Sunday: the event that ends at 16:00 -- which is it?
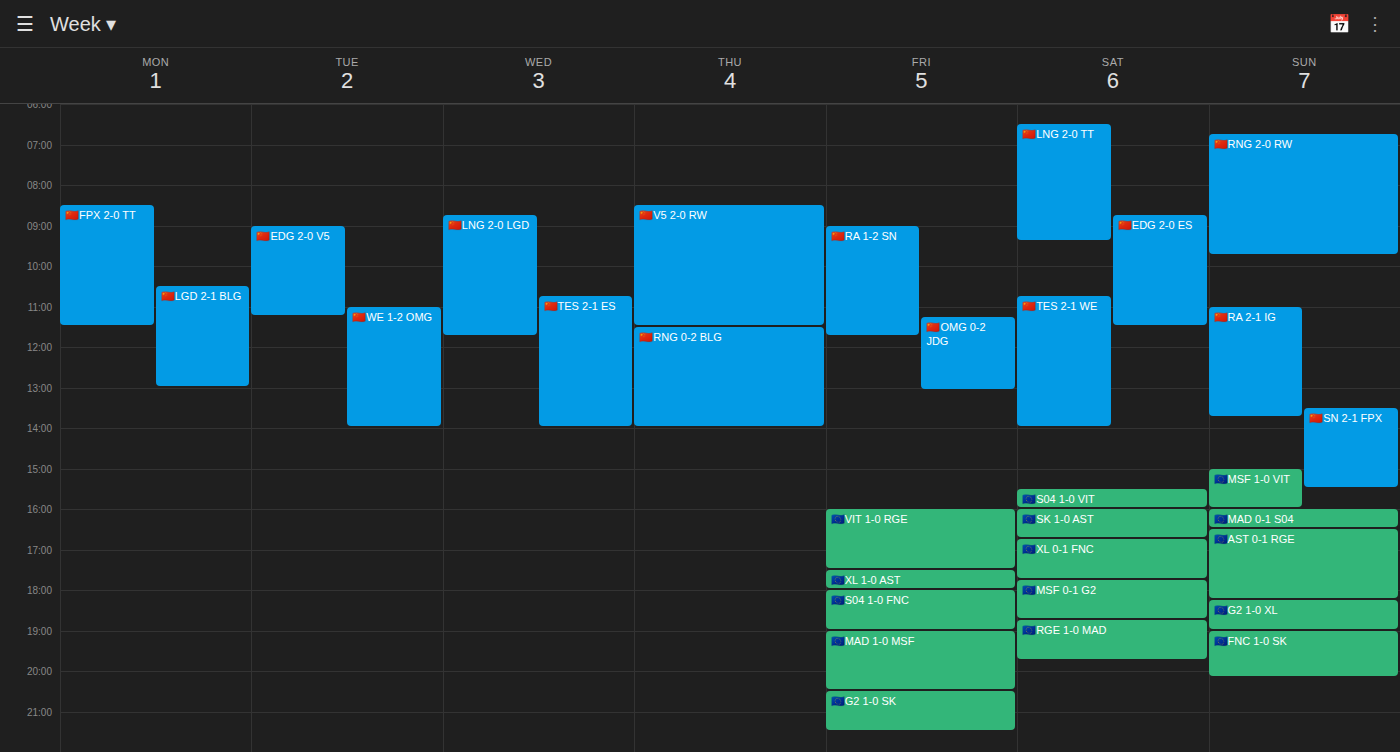
"🇪🇺MSF 1-0 VIT"